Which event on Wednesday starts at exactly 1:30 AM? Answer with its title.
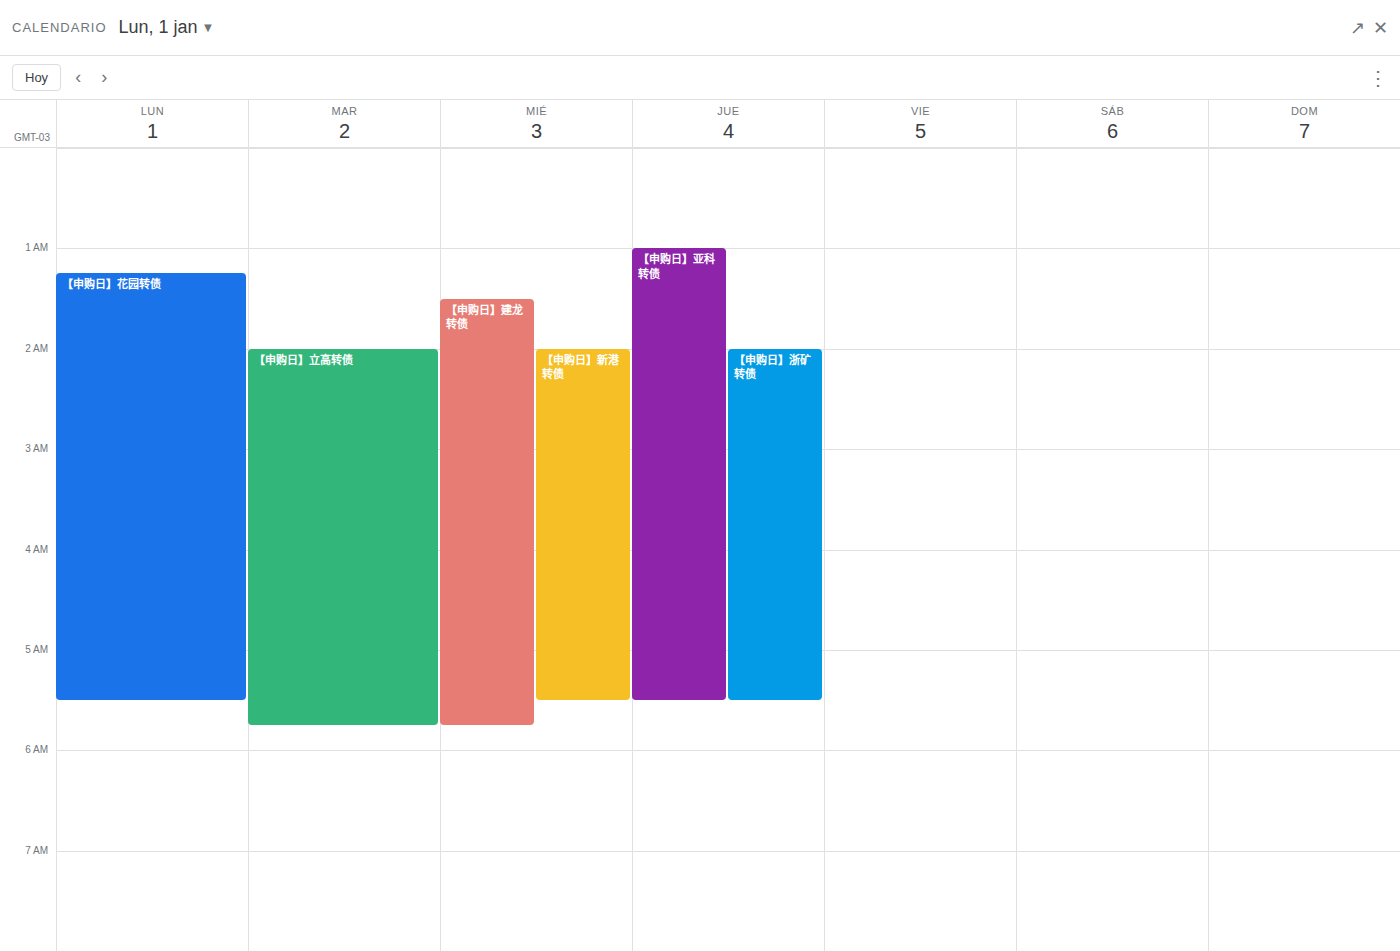
"【申购日】建龙转债"